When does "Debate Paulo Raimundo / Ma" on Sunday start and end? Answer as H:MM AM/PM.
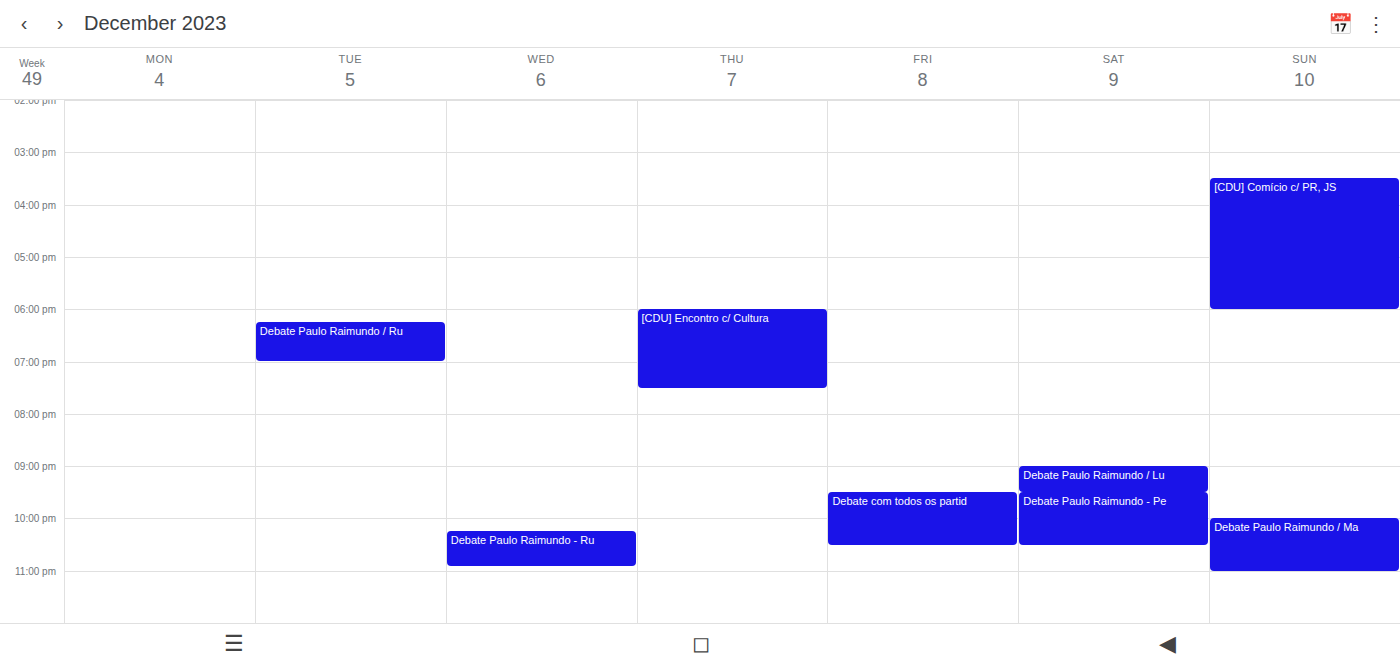
10:00 PM to 11:00 PM